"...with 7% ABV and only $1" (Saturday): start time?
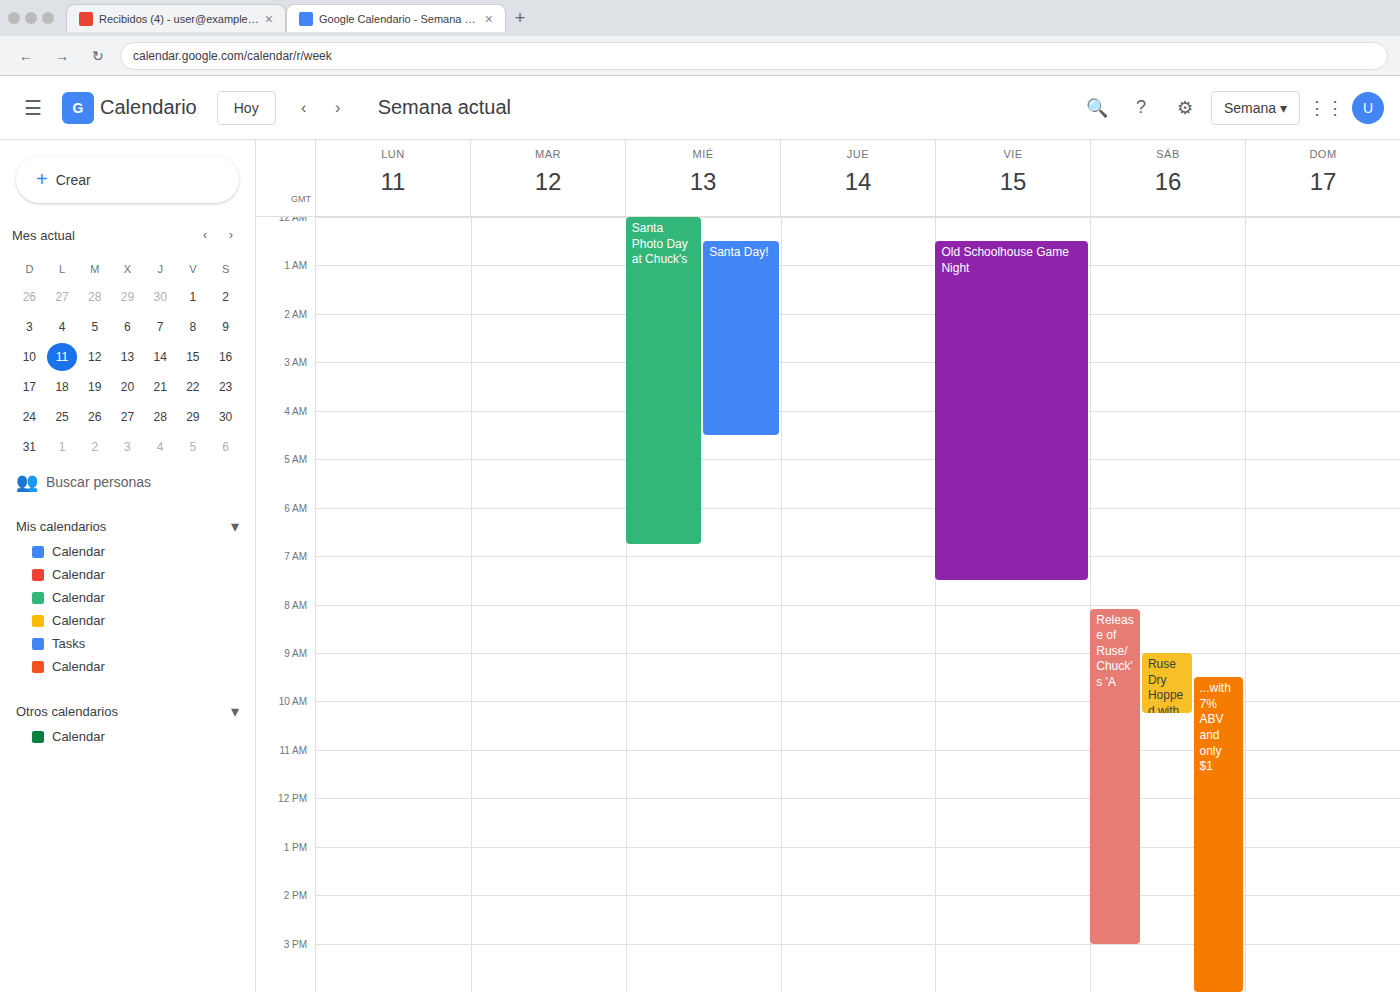
9:30 AM